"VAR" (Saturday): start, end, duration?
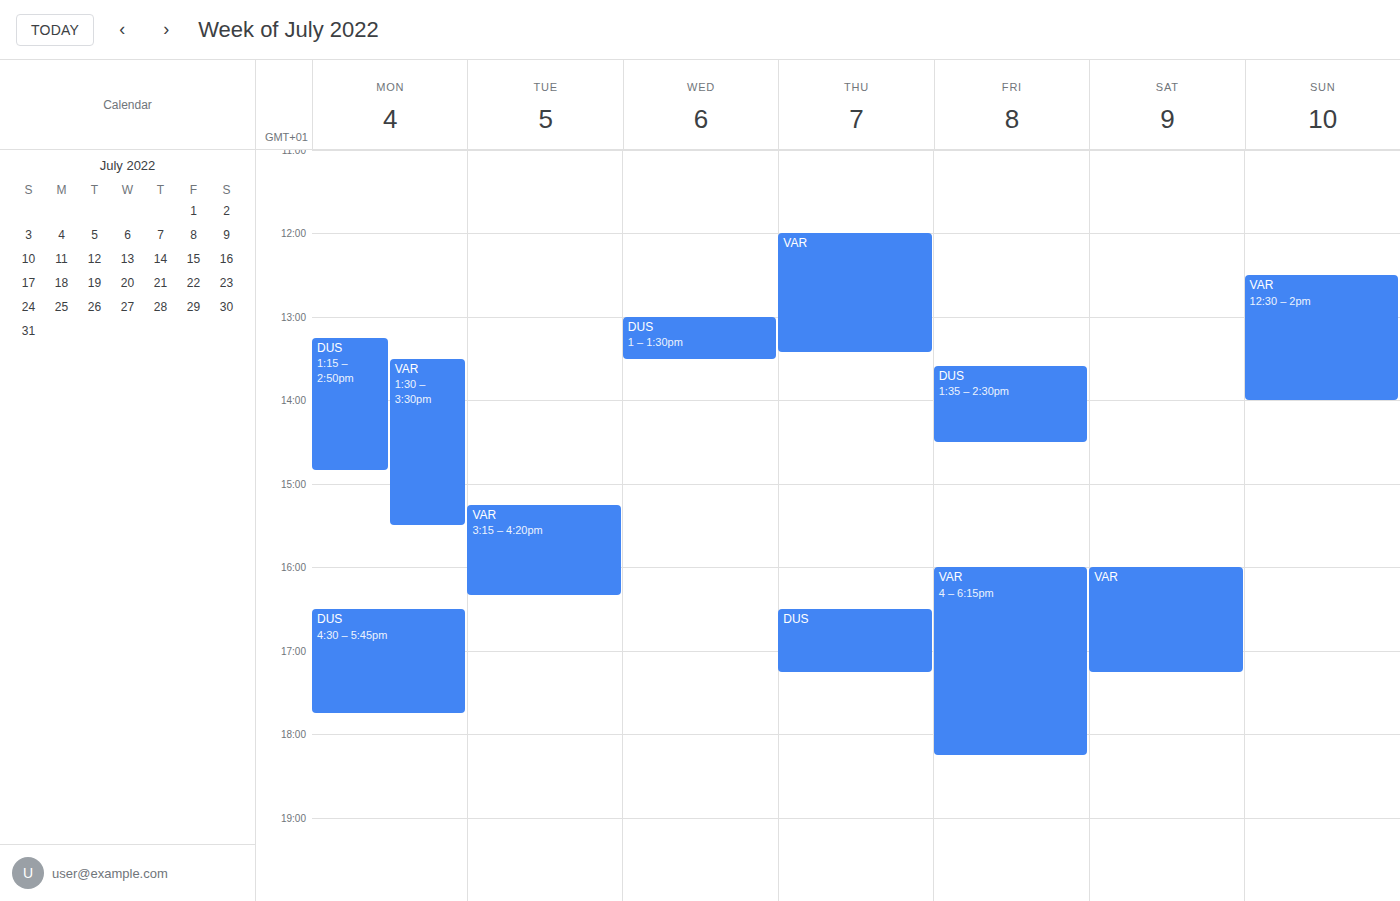
4:00 PM to 5:15 PM, 1 hour 15 minutes